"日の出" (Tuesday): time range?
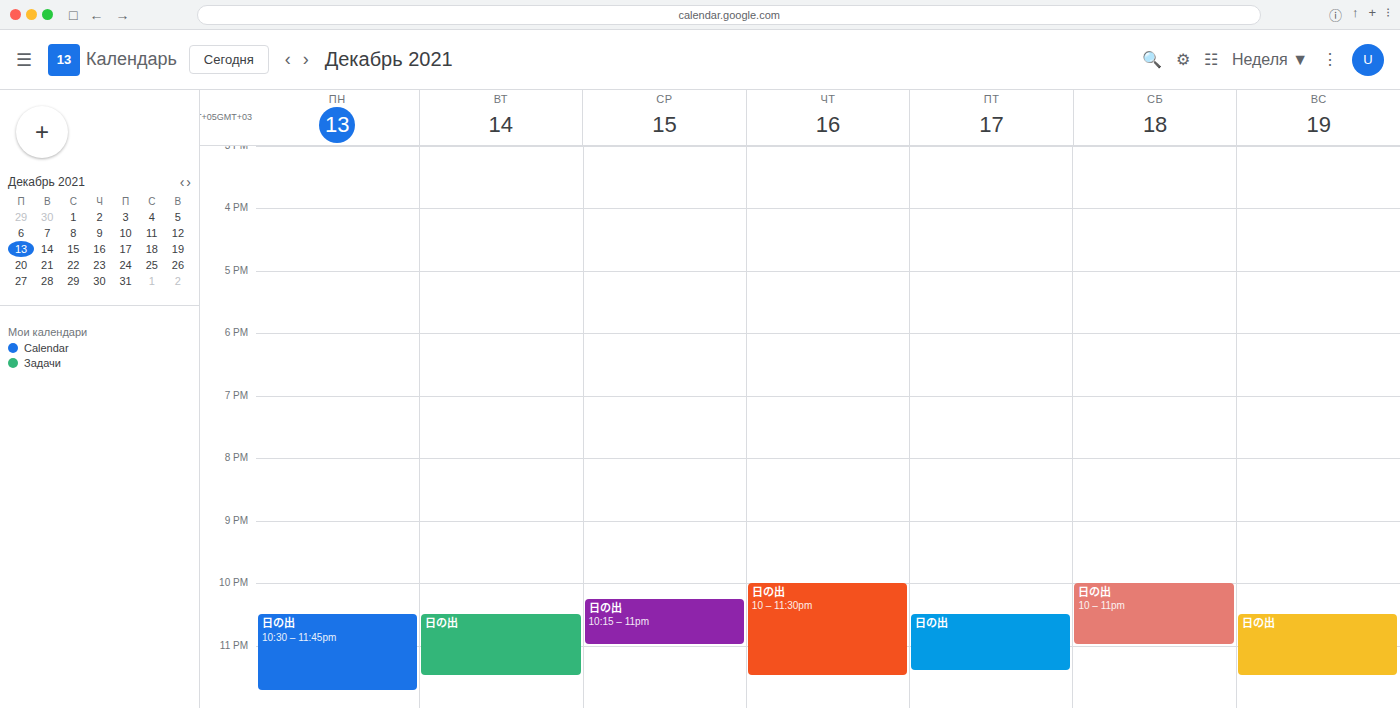
10:30 PM to 11:30 PM